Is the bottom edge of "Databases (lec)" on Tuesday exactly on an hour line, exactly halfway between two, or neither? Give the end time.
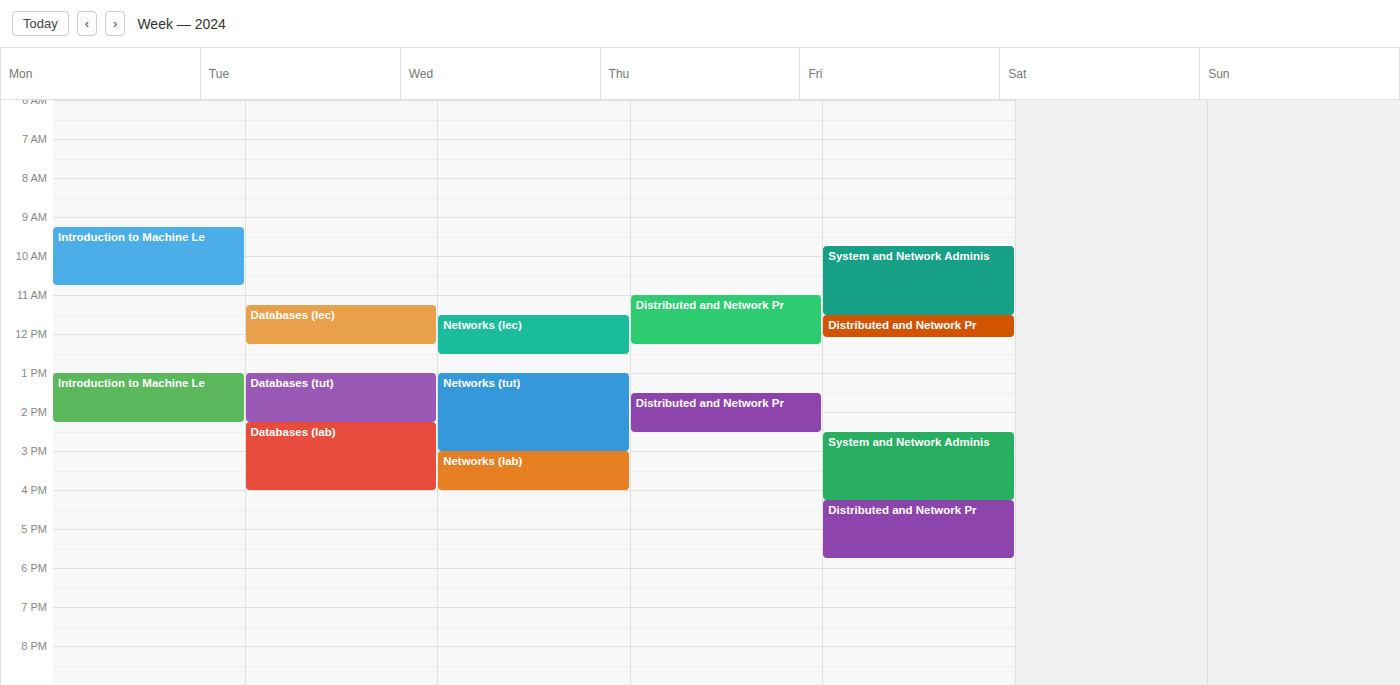
12:15 PM -- neither: a quarter of the way from the 12 PM line to the 1 PM line.